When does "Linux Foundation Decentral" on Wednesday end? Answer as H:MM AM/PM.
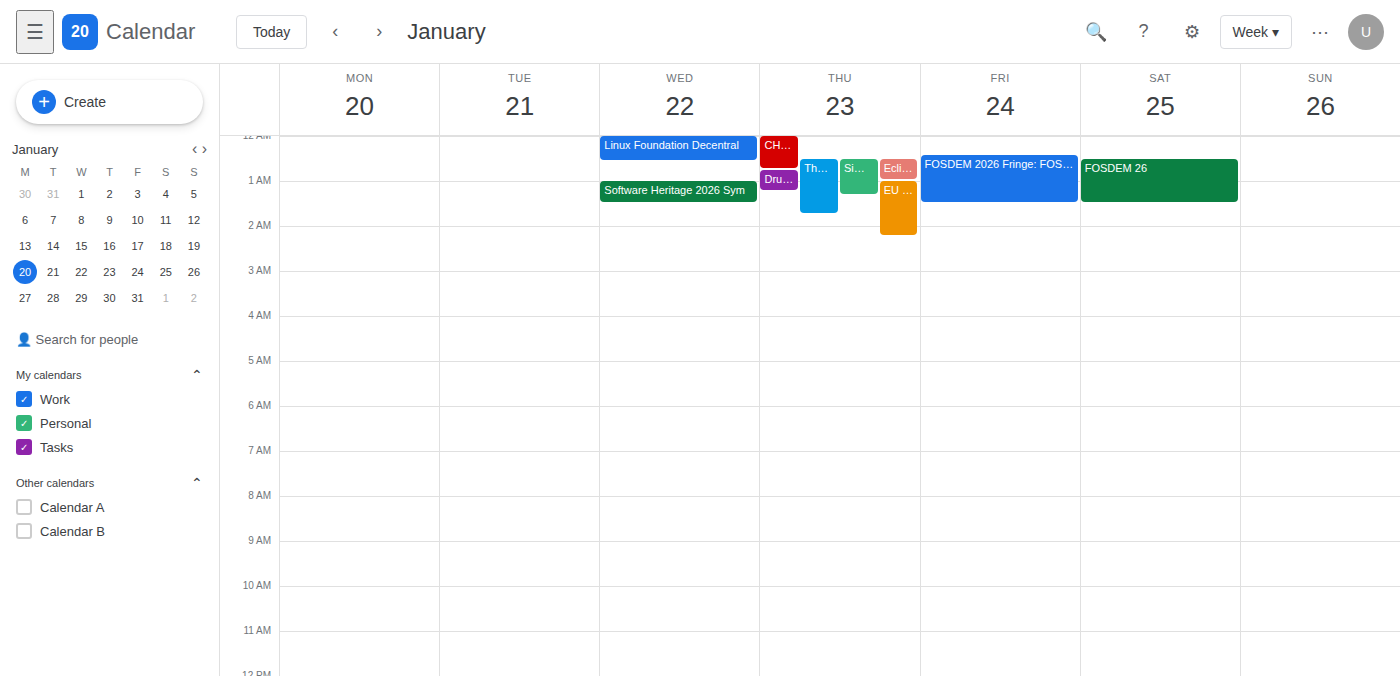
12:35 AM